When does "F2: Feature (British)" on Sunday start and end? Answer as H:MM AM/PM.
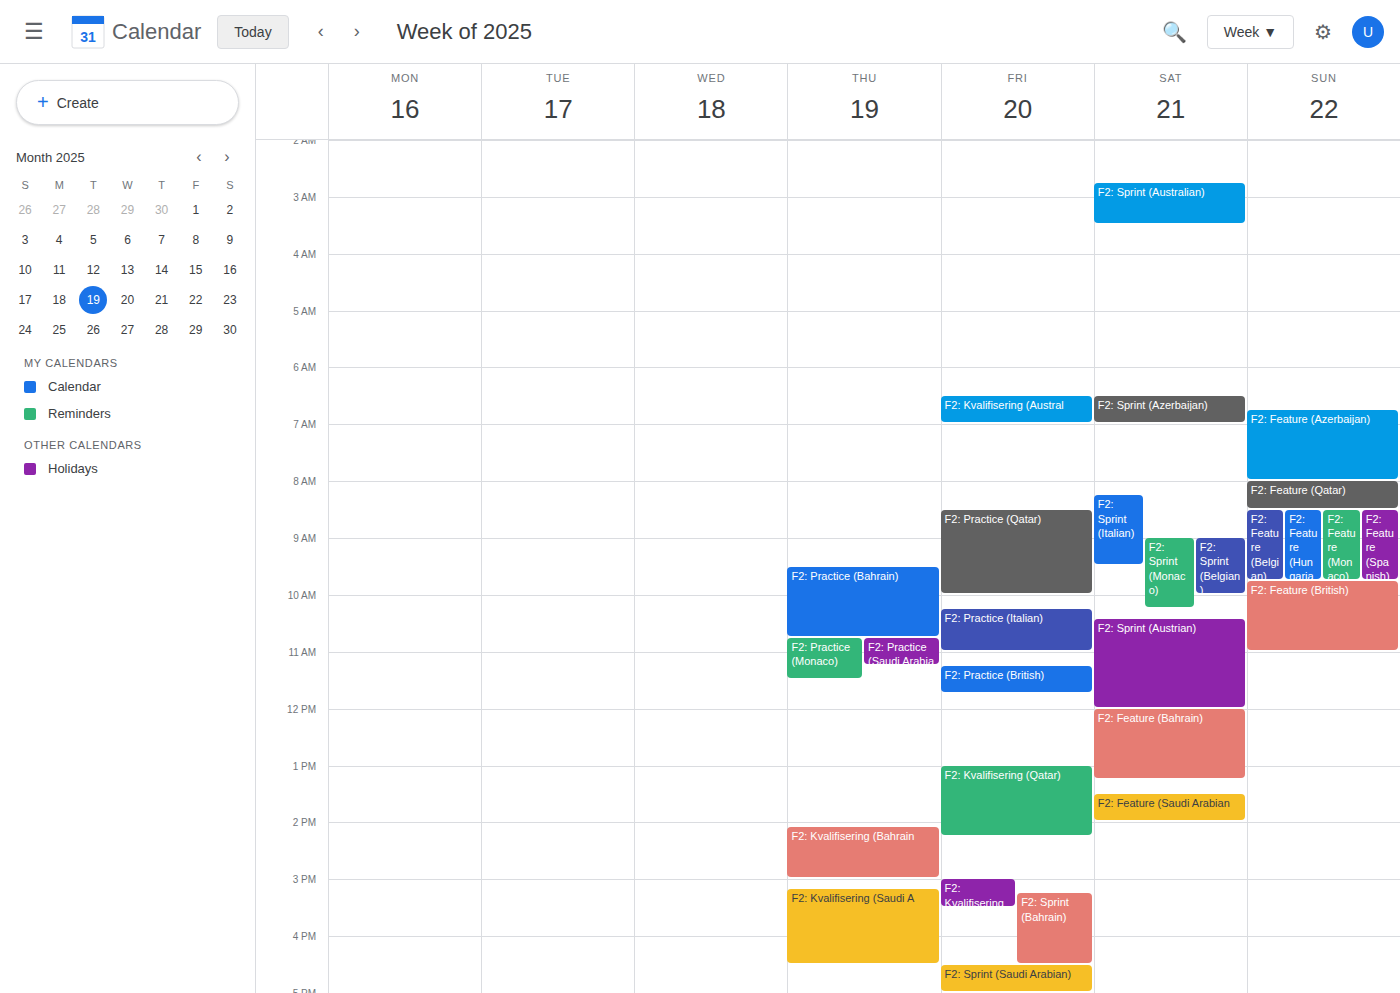
9:45 AM to 11:00 AM